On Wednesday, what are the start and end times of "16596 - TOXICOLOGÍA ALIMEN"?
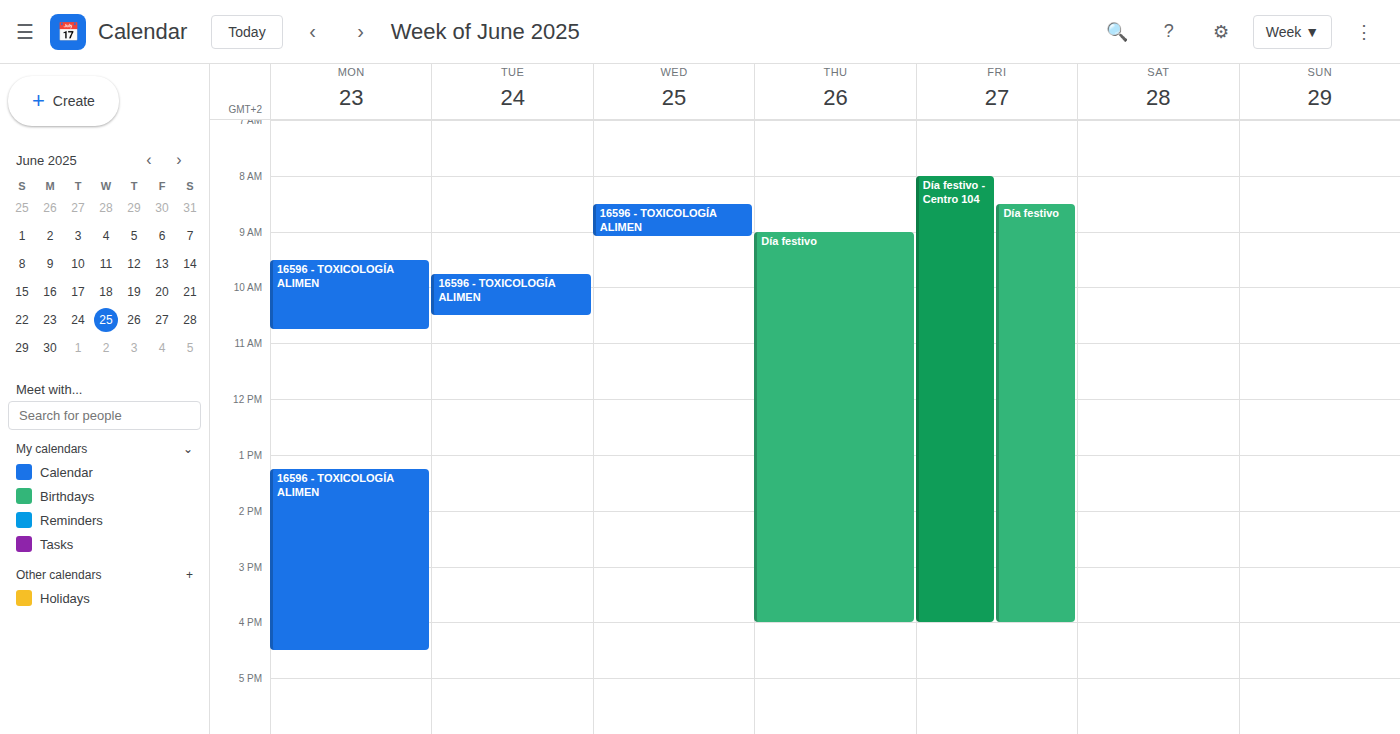
8:30 AM to 9:05 AM